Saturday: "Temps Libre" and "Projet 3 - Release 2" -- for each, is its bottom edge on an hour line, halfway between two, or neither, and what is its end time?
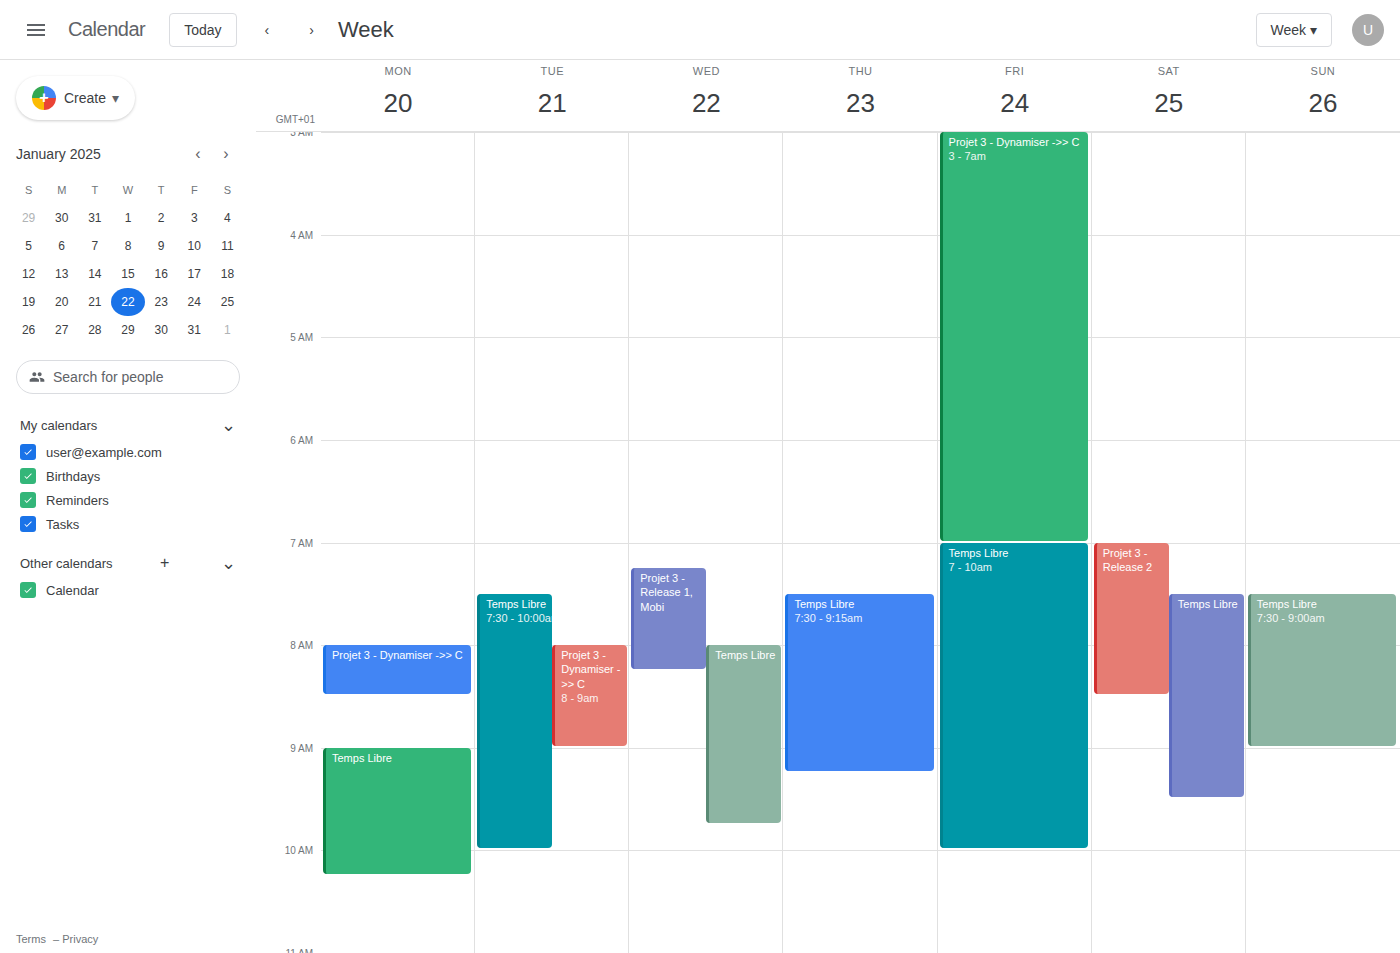
"Temps Libre": 9:30 AM, halfway between the 9 AM and 10 AM lines. "Projet 3 - Release 2": 8:30 AM, halfway between the 8 AM and 9 AM lines.